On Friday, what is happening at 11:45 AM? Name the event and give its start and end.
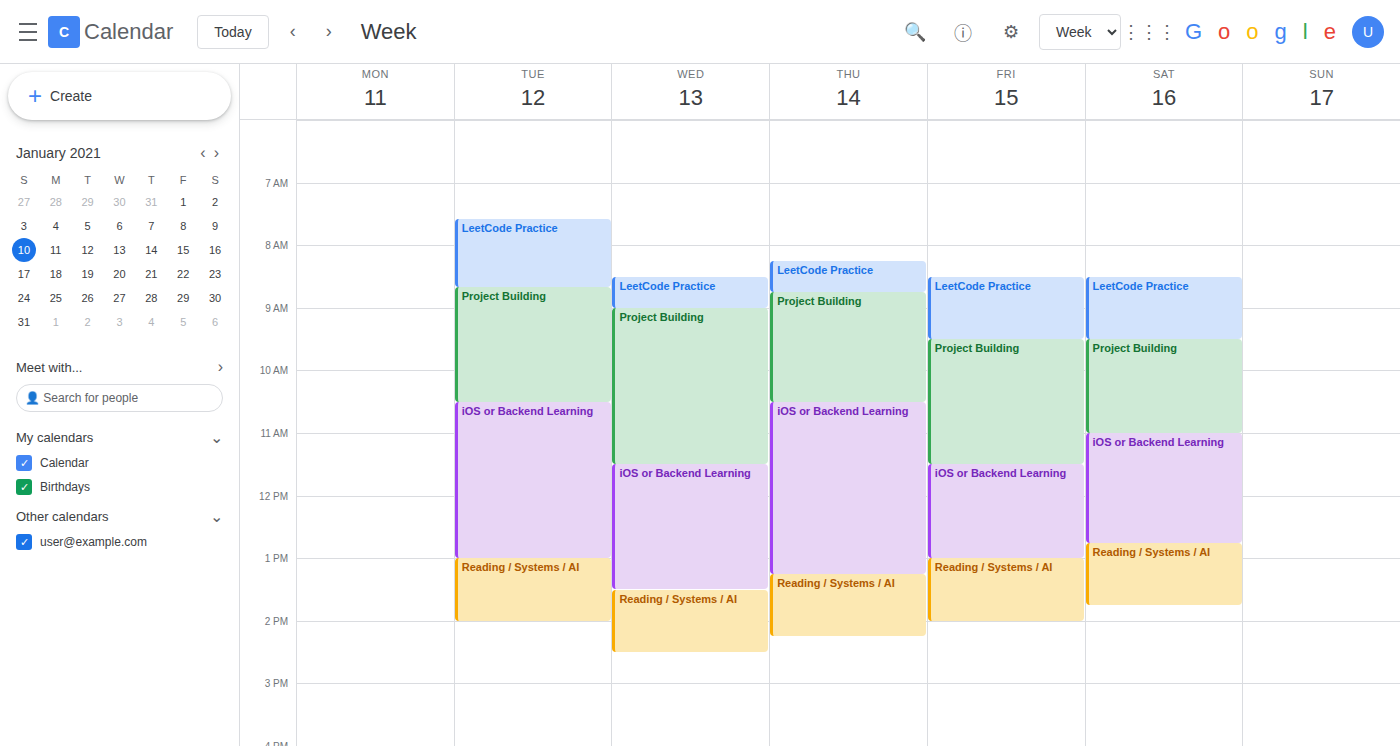
"iOS or Backend Learning", 11:30 AM to 1:00 PM